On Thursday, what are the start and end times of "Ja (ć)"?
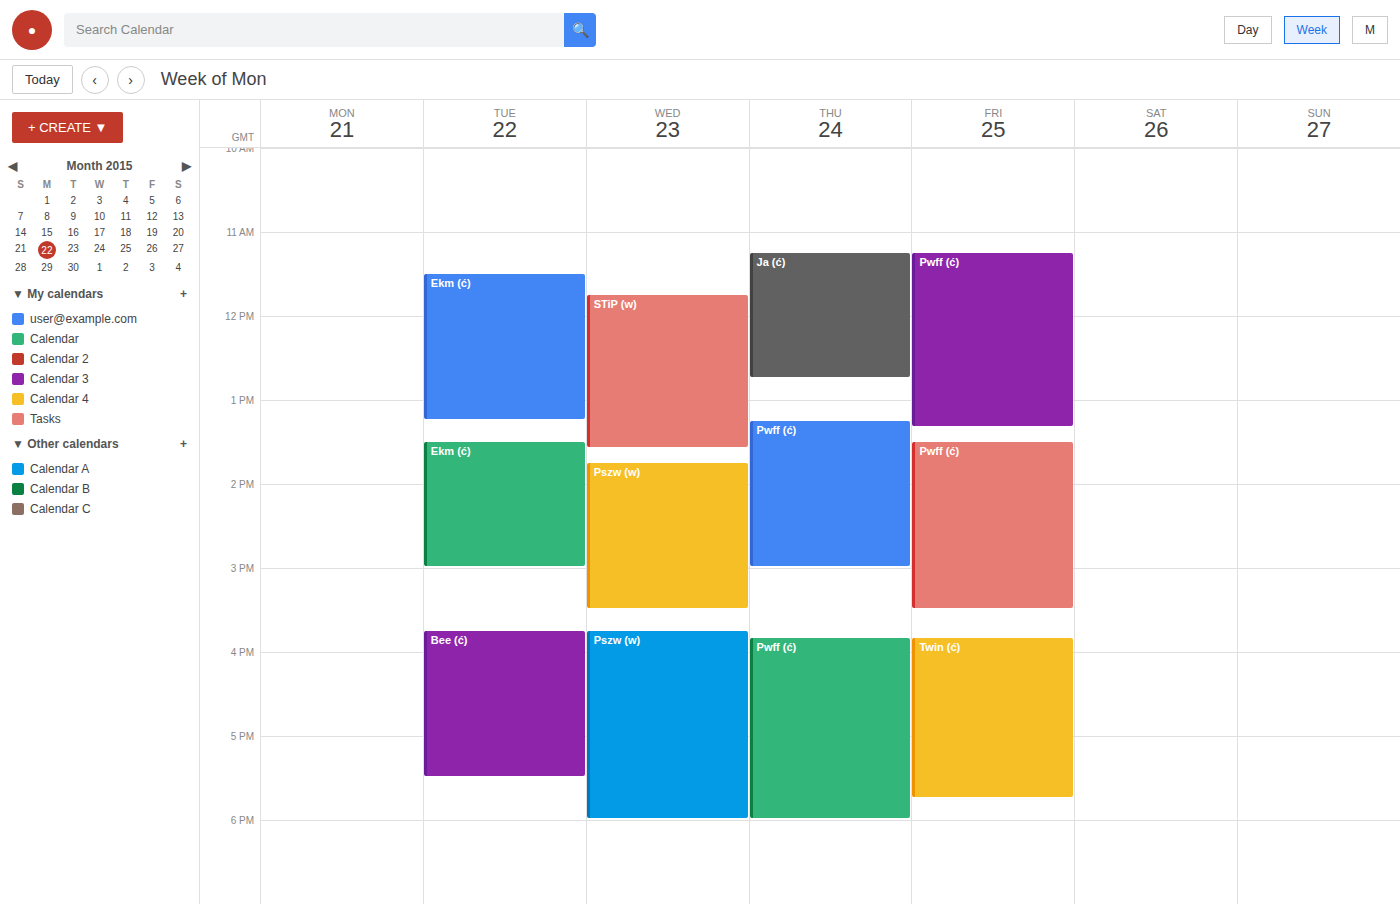
11:15 AM to 12:45 PM